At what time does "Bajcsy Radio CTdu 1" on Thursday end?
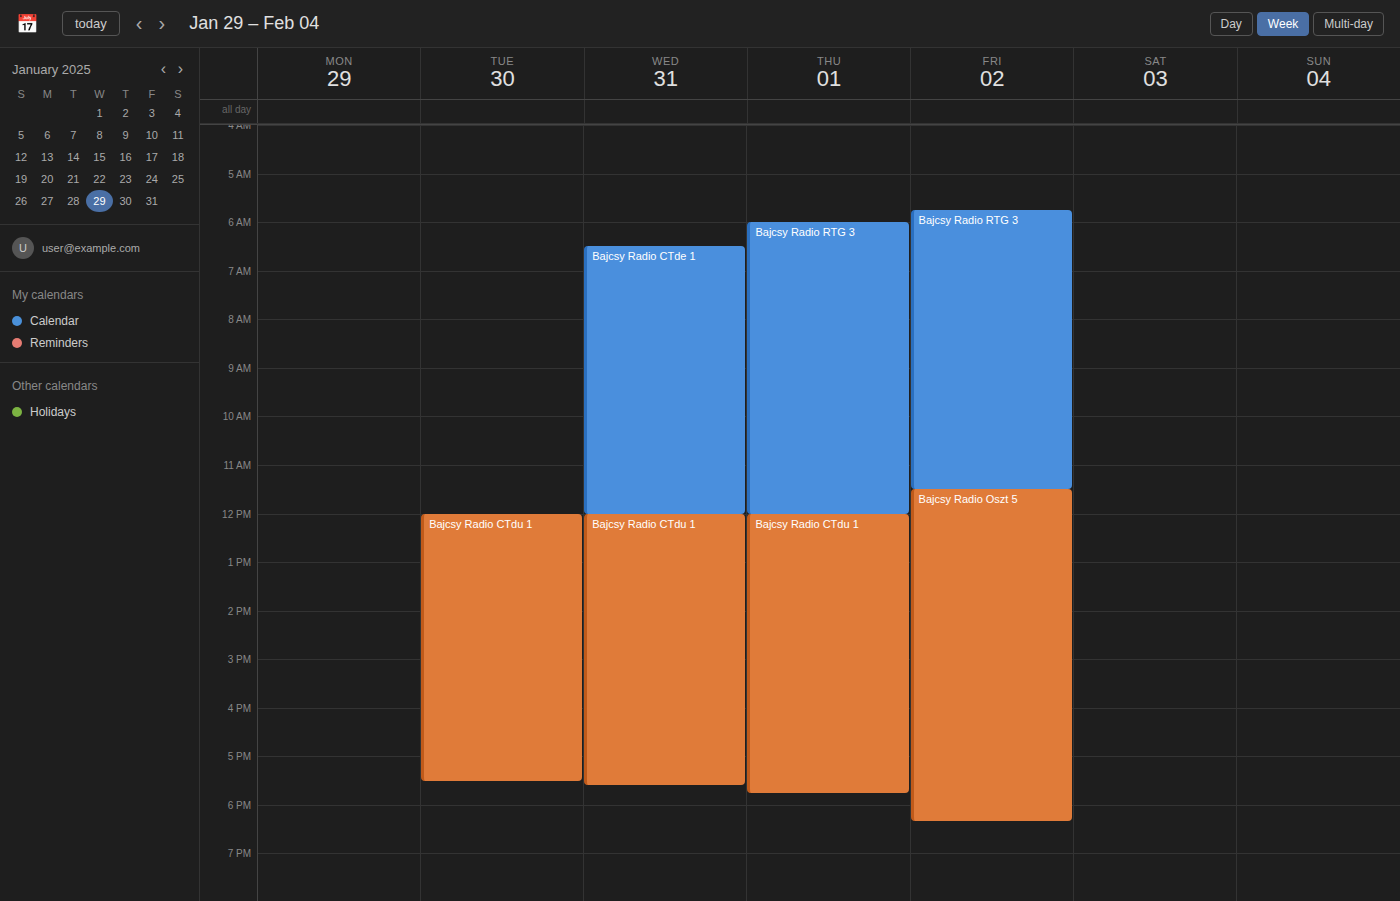
5:45 PM